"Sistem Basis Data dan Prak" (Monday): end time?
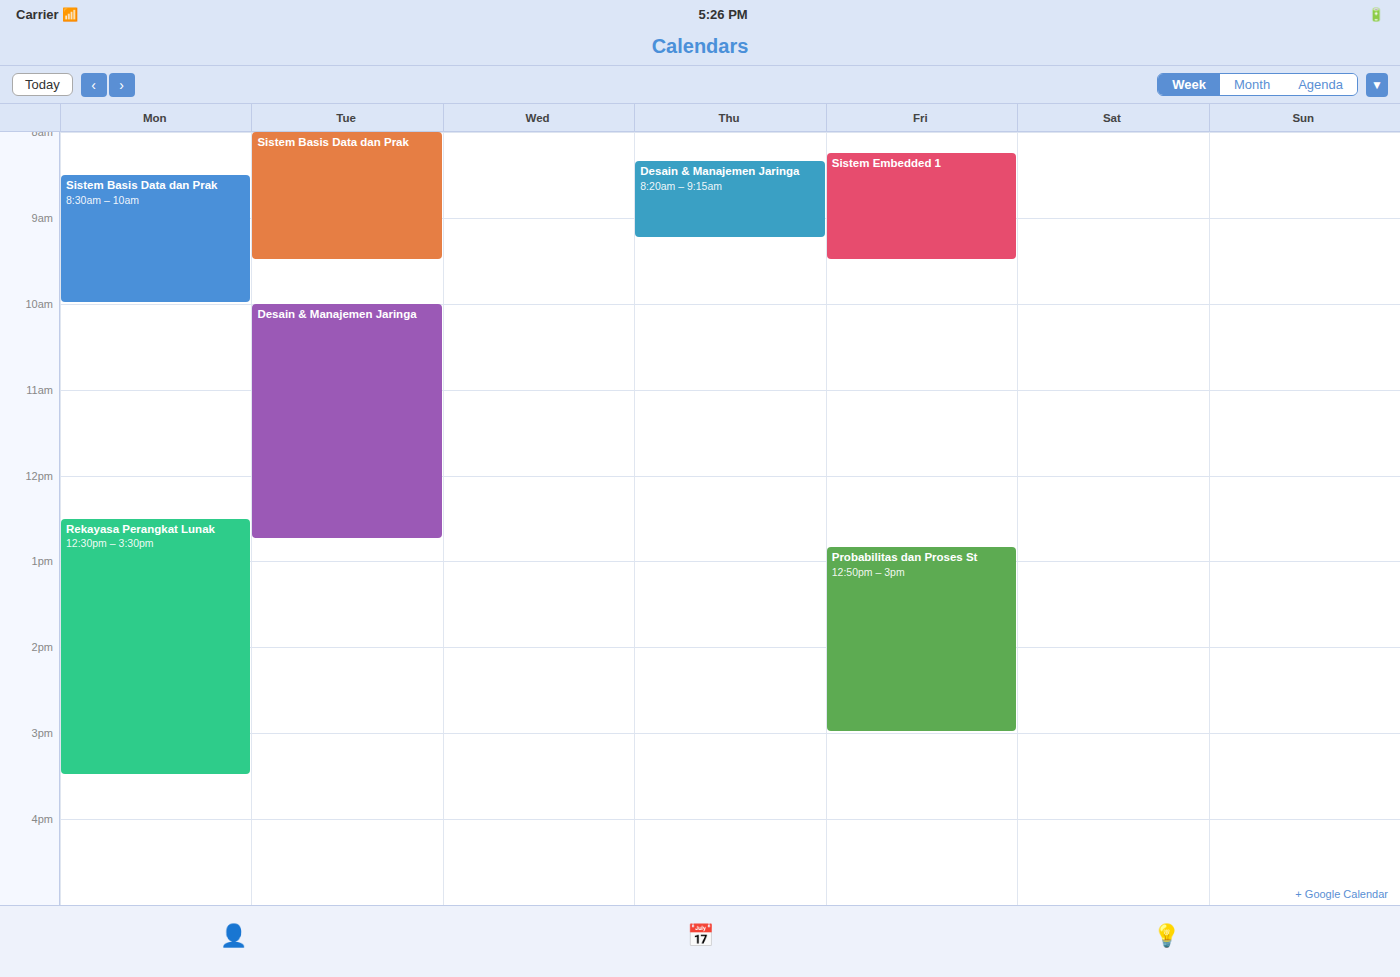
10:00 AM